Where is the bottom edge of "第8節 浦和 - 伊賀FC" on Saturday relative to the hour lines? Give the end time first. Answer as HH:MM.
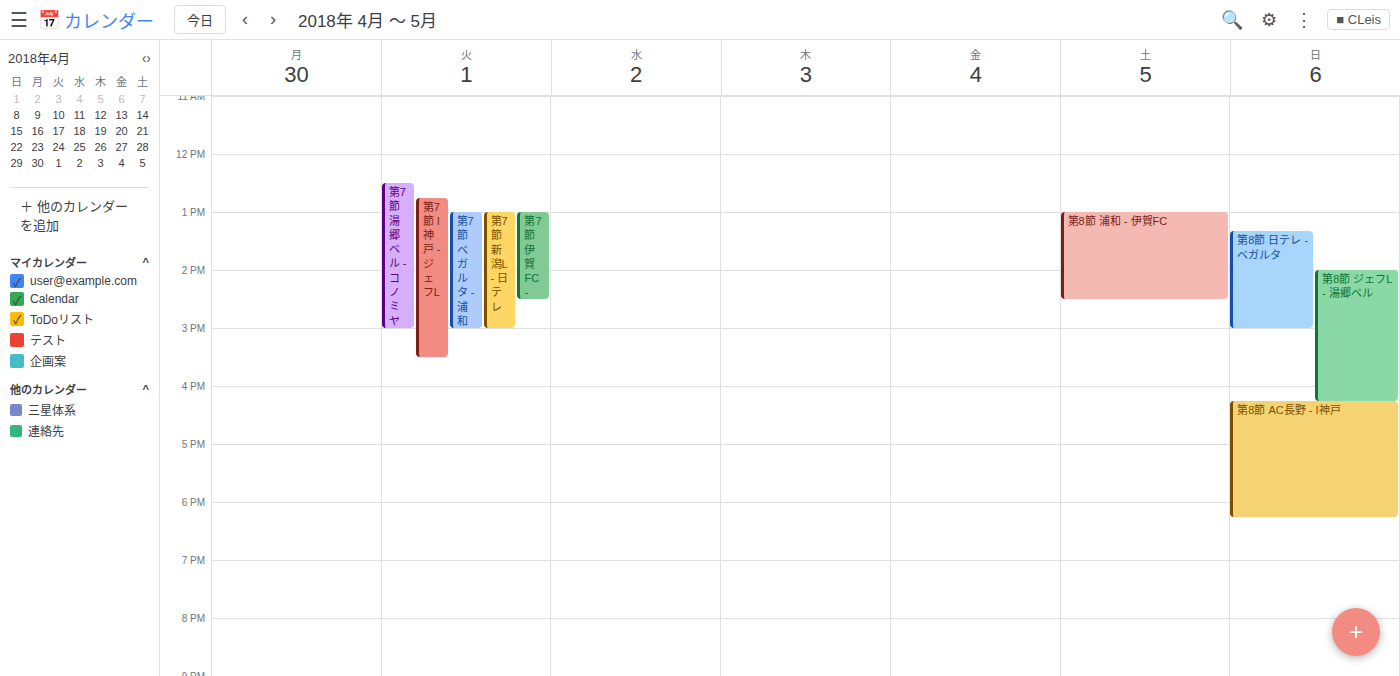
14:30 -- halfway between the 14:00 and 15:00 lines.